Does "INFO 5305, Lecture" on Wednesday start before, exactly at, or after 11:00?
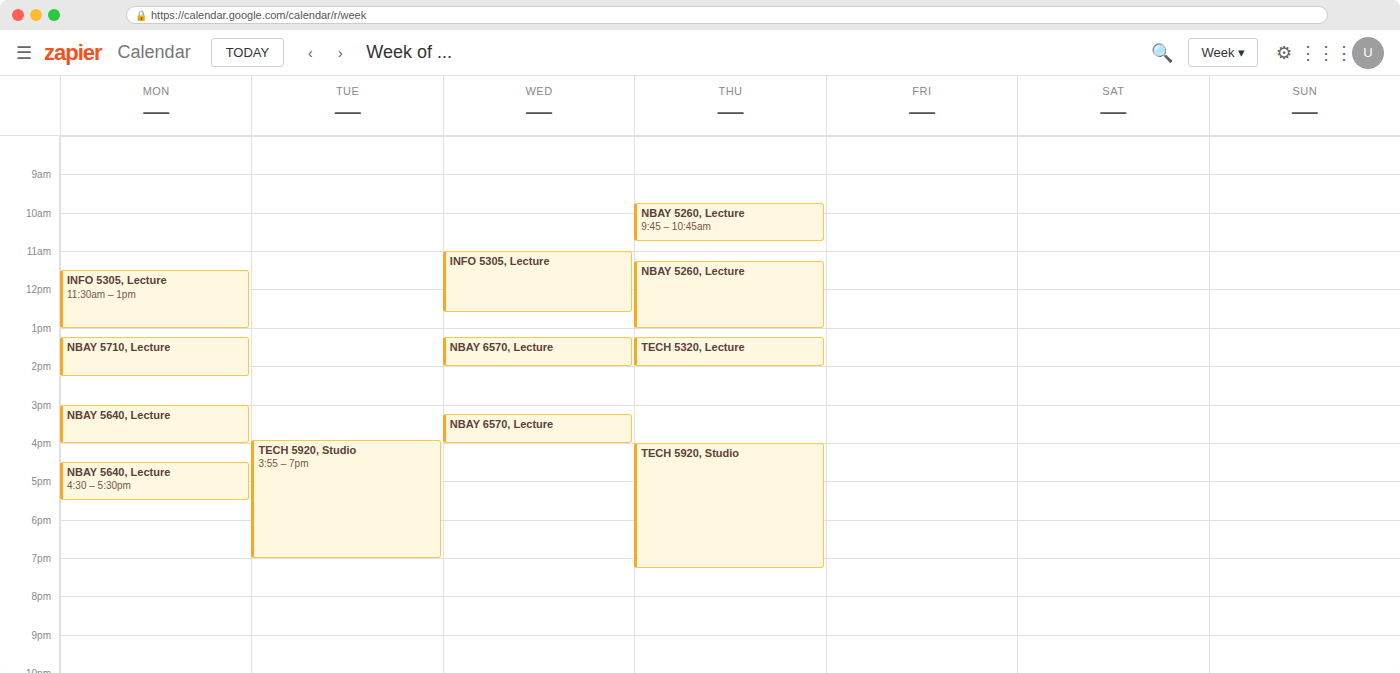
11:00 -- exactly at 11:00, on the 11:00 line.